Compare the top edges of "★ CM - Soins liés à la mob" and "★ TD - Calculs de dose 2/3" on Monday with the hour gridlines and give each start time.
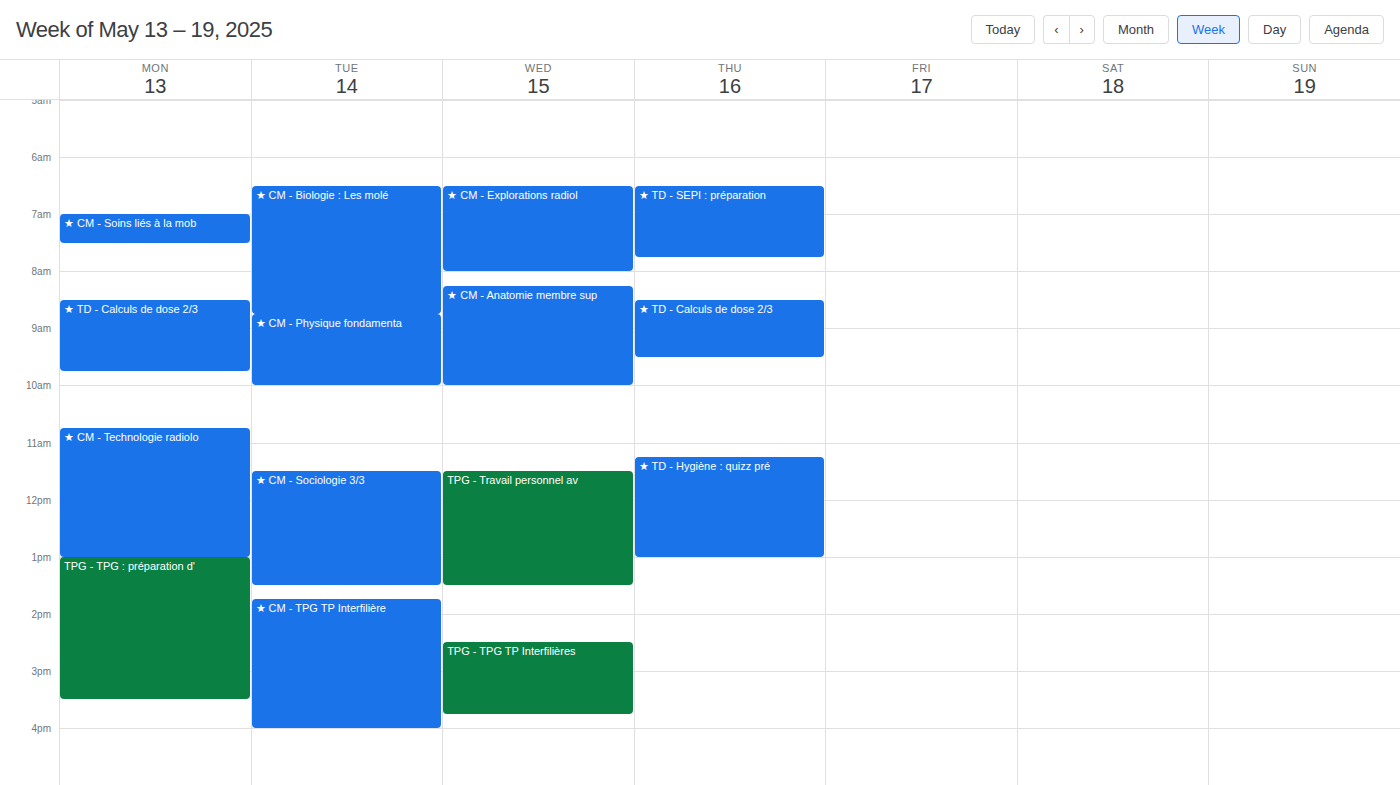
"★ CM - Soins liés à la mob": 7:00 AM, exactly on the 7 AM line. "★ TD - Calculs de dose 2/3": 8:30 AM, halfway between the 8 AM and 9 AM lines.